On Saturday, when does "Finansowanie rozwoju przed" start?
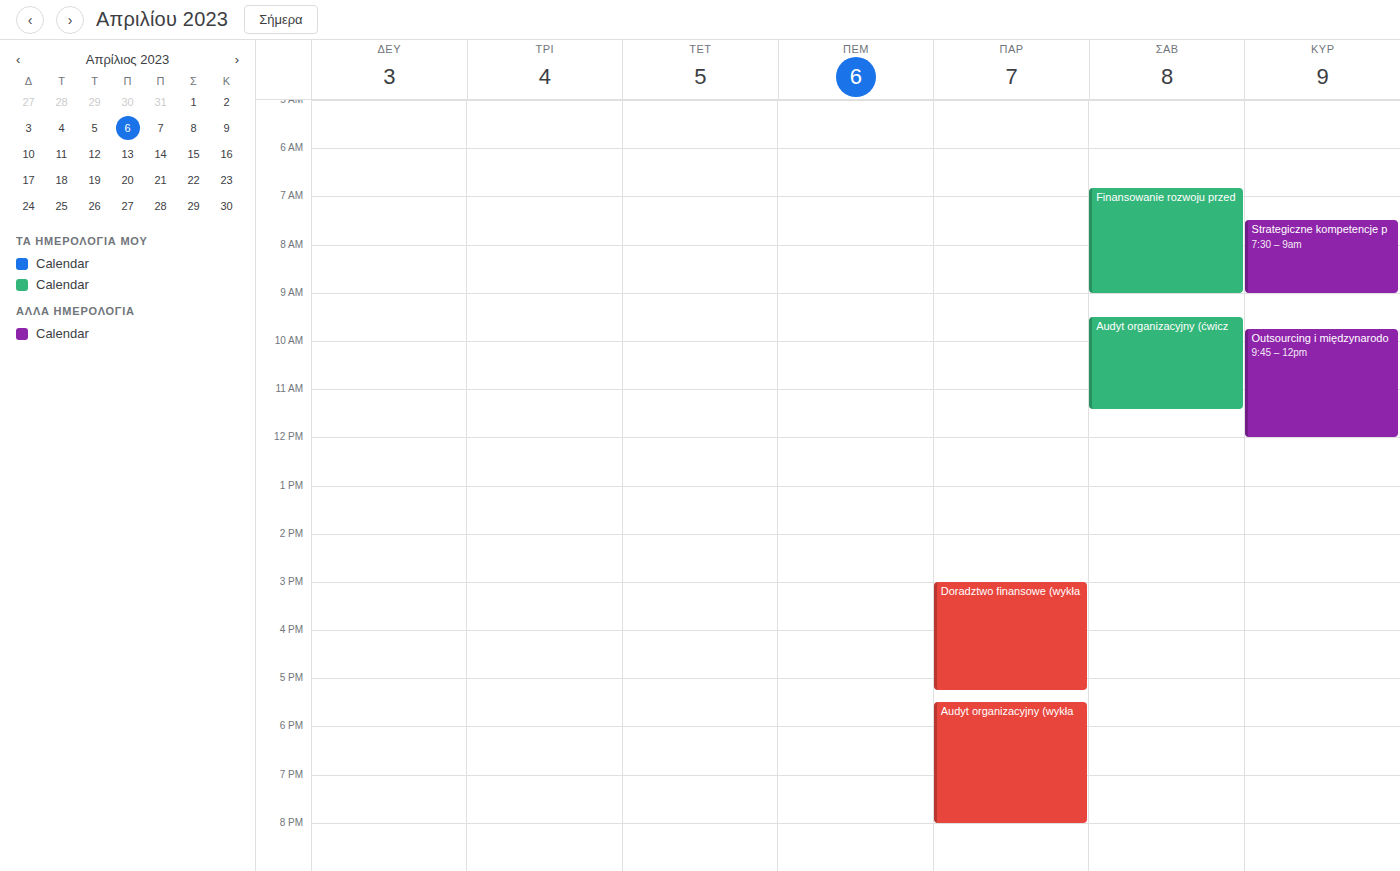
6:50 AM